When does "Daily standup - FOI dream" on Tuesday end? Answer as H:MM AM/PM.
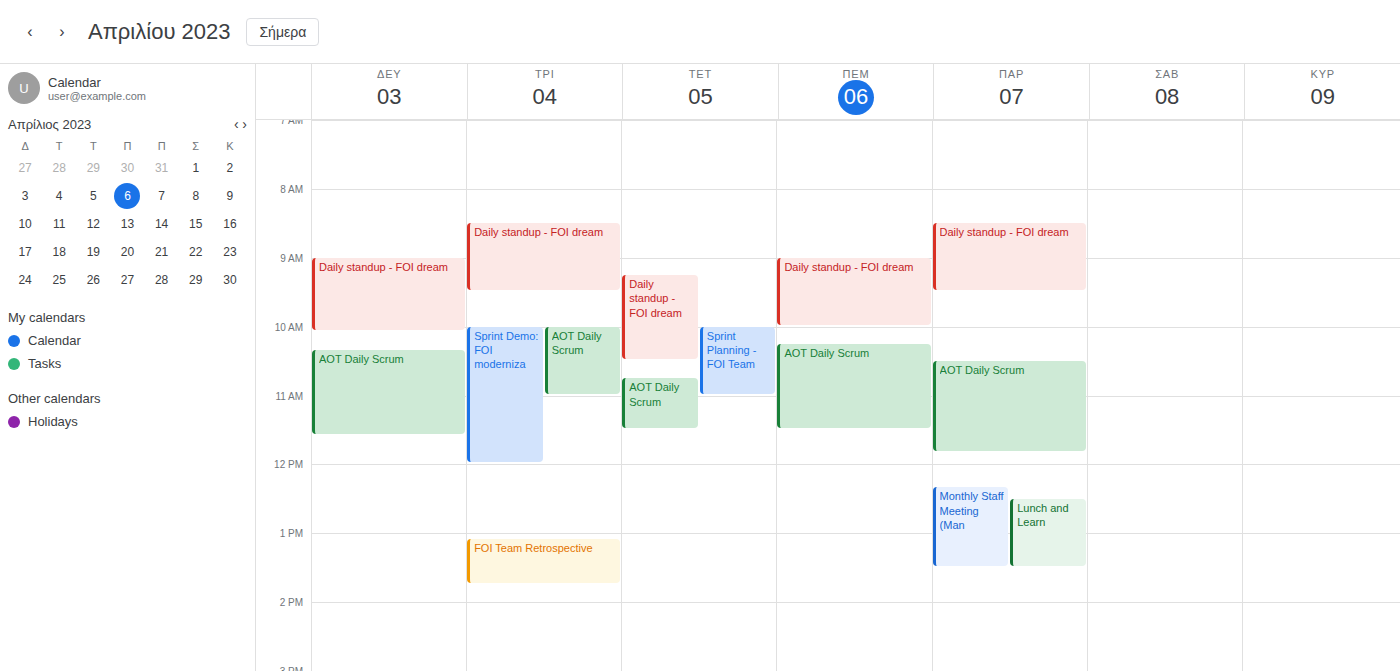
9:30 AM